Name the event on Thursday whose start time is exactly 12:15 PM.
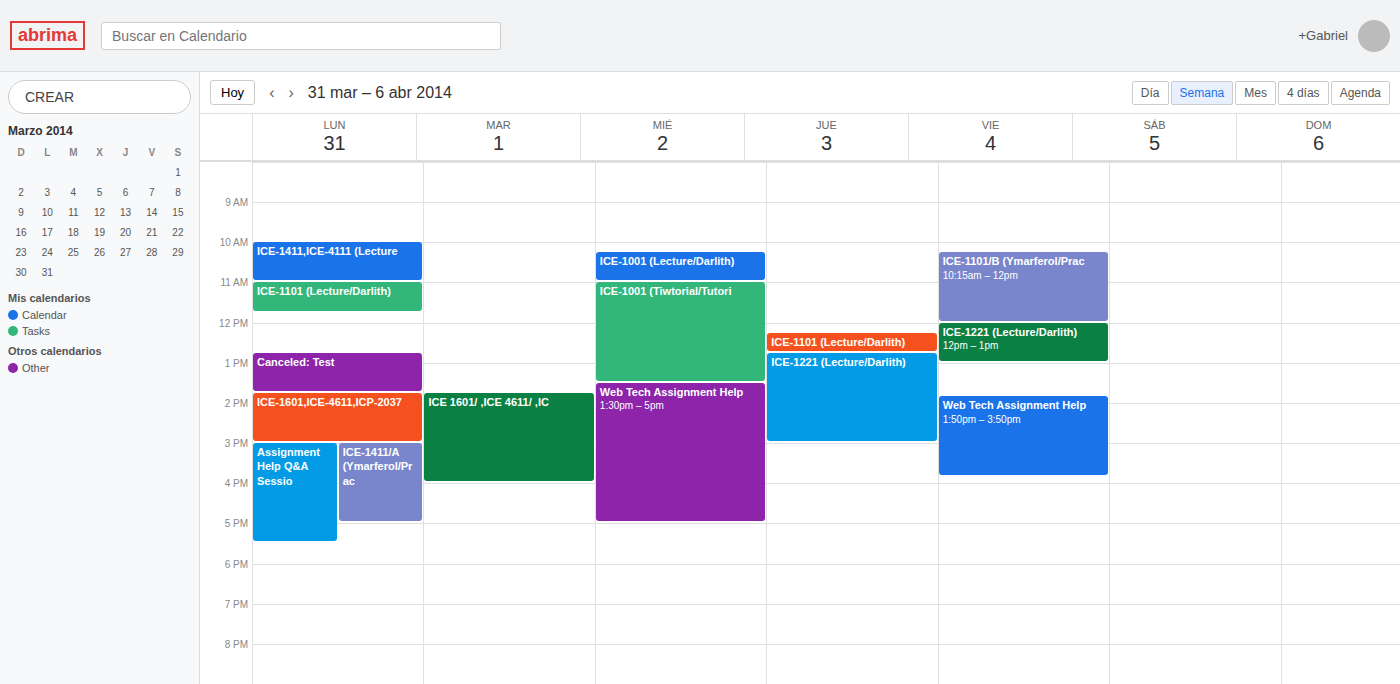
"ICE-1101 (Lecture/Darlith)"